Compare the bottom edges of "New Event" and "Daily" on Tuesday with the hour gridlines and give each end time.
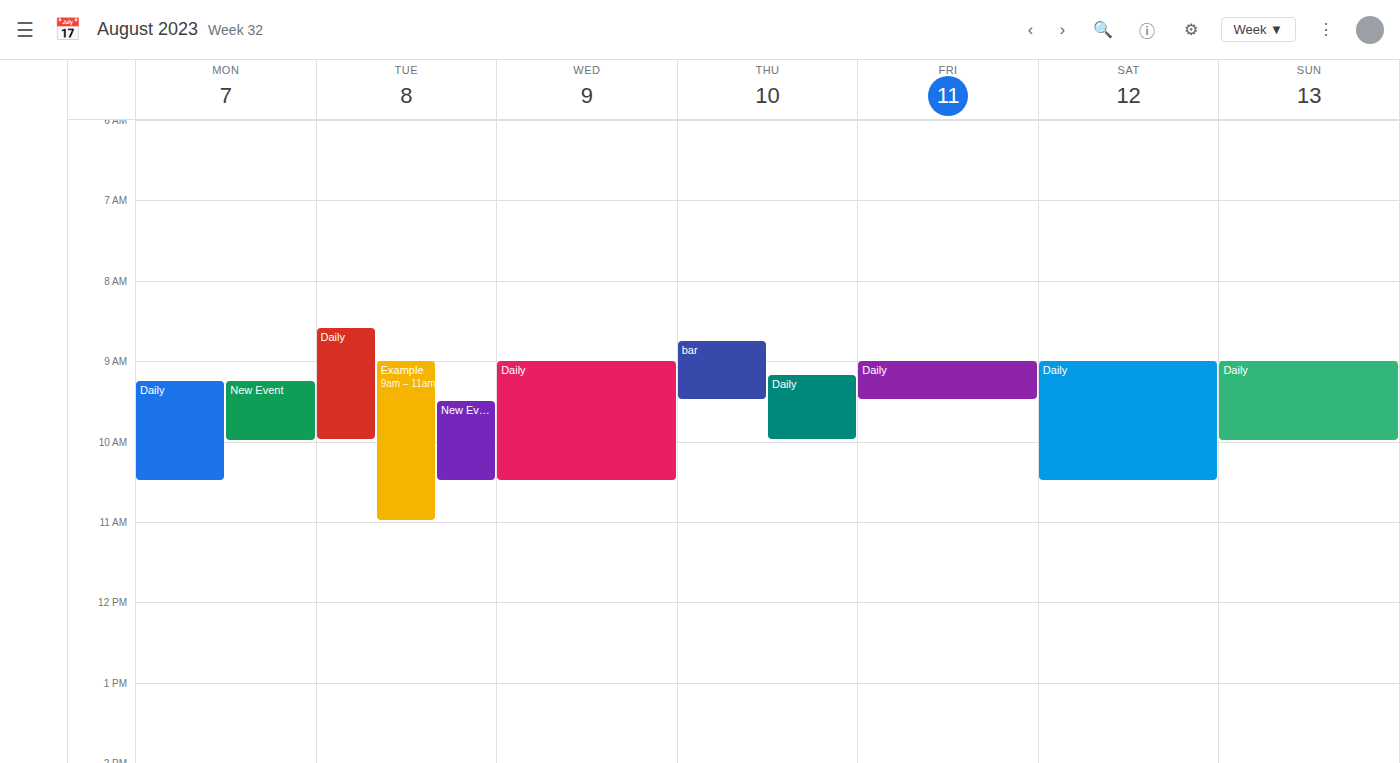
"New Event": 10:30 AM, halfway between the 10 AM and 11 AM lines. "Daily": 10:00 AM, exactly on the 10 AM line.